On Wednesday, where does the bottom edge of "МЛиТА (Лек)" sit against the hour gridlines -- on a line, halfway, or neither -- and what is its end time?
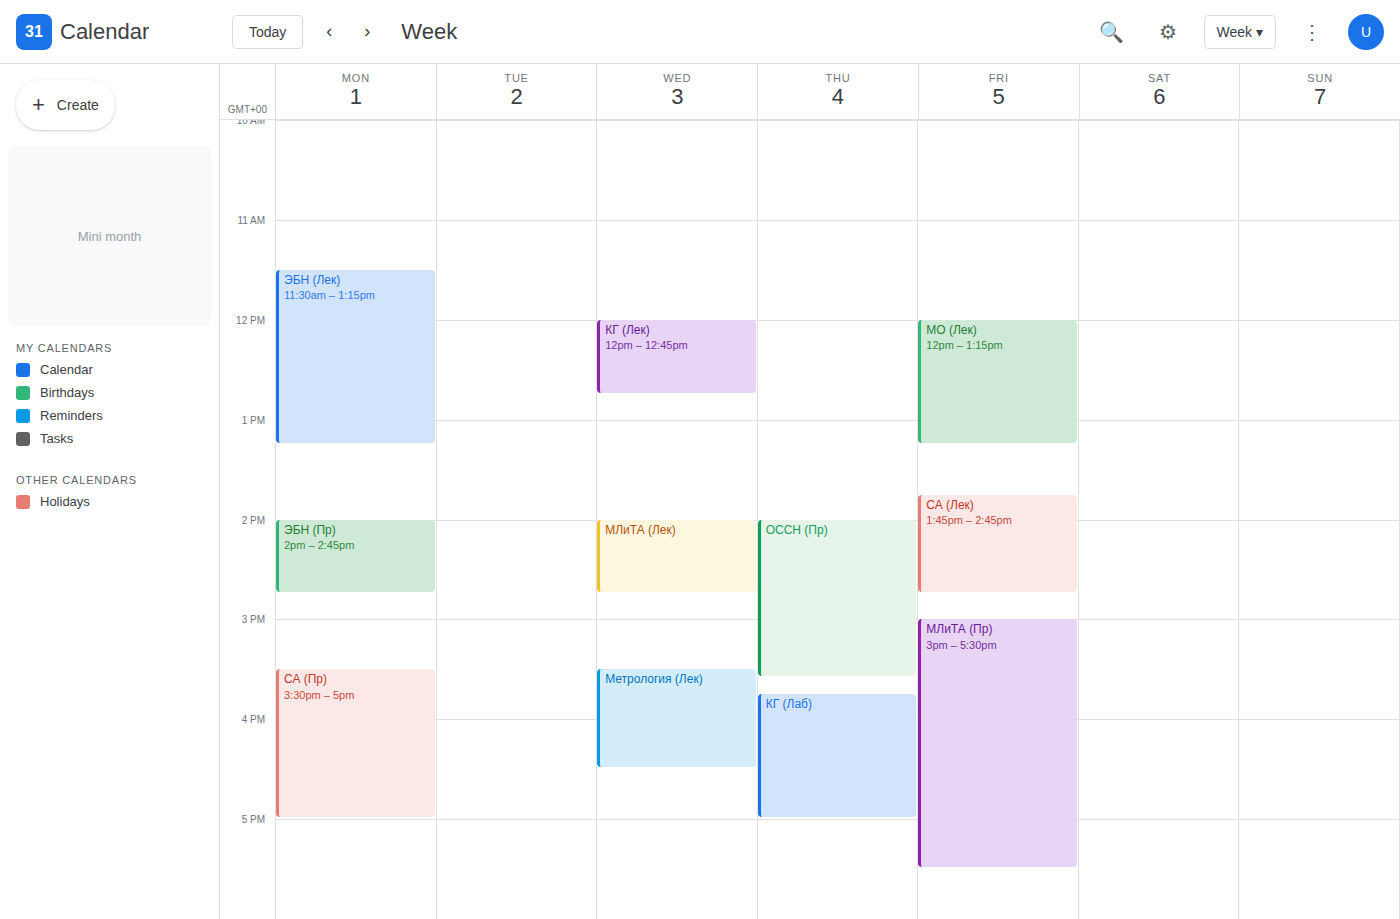
2:45 PM -- neither: three quarters of the way from the 2 PM line to the 3 PM line.